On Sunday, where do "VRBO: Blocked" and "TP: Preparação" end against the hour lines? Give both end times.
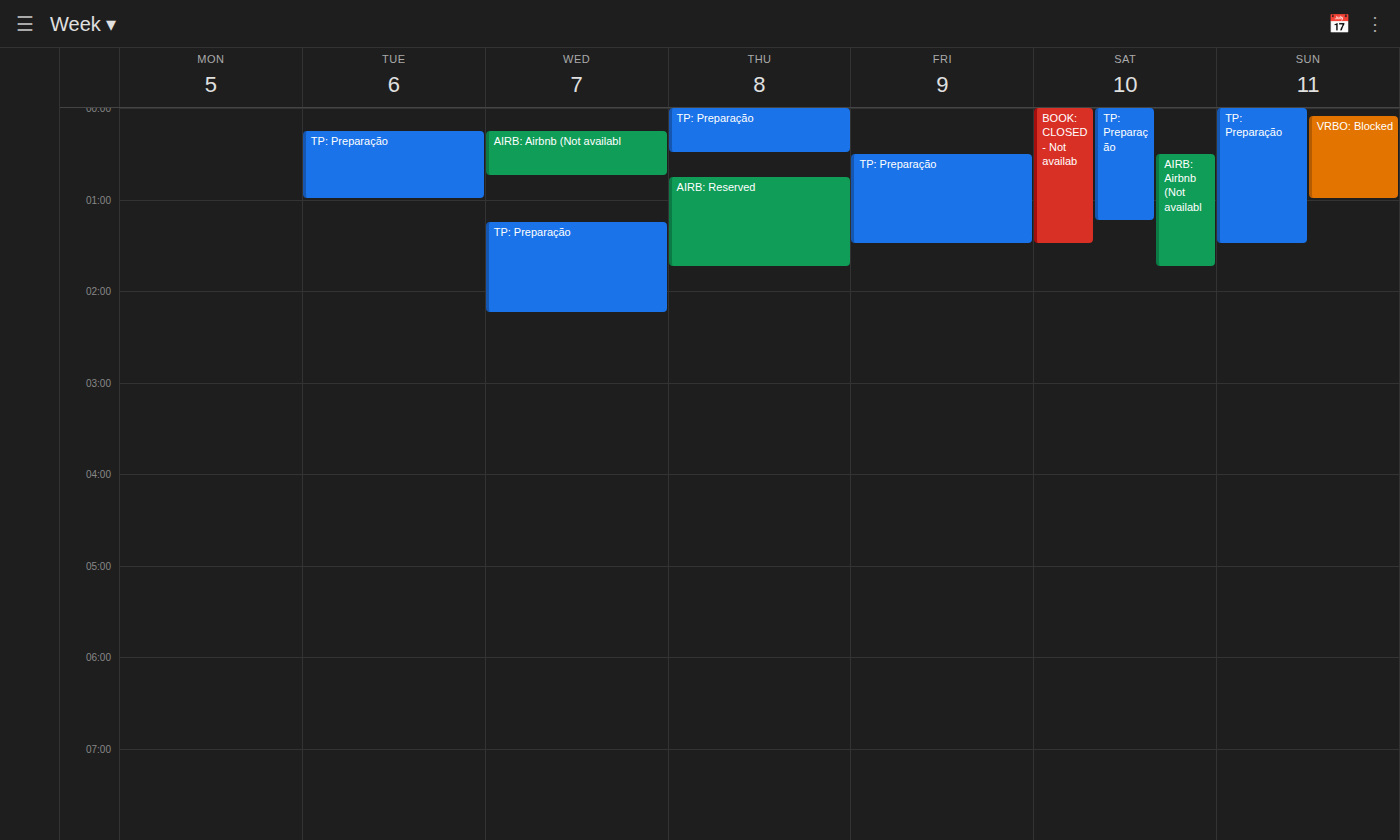
"VRBO: Blocked": 1:00 AM, exactly on the 1 AM line. "TP: Preparação": 1:30 AM, halfway between the 1 AM and 2 AM lines.